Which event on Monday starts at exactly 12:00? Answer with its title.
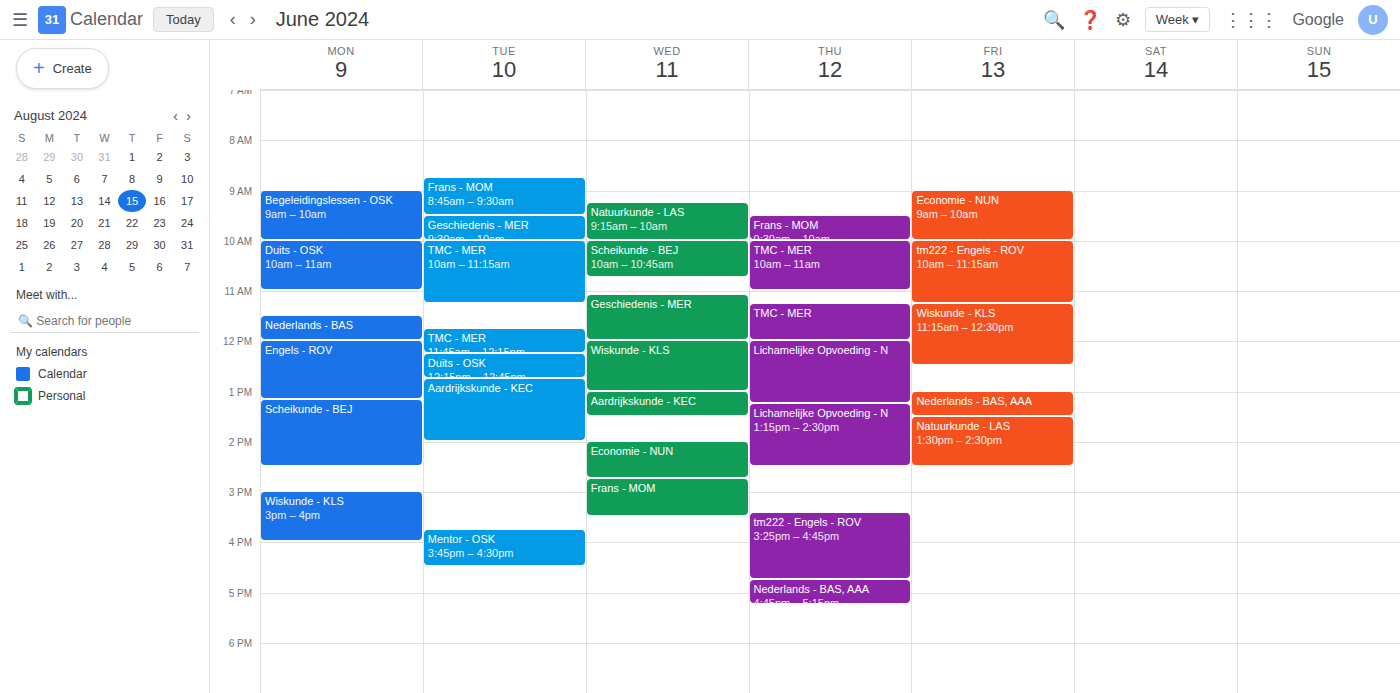
"Engels - ROV"